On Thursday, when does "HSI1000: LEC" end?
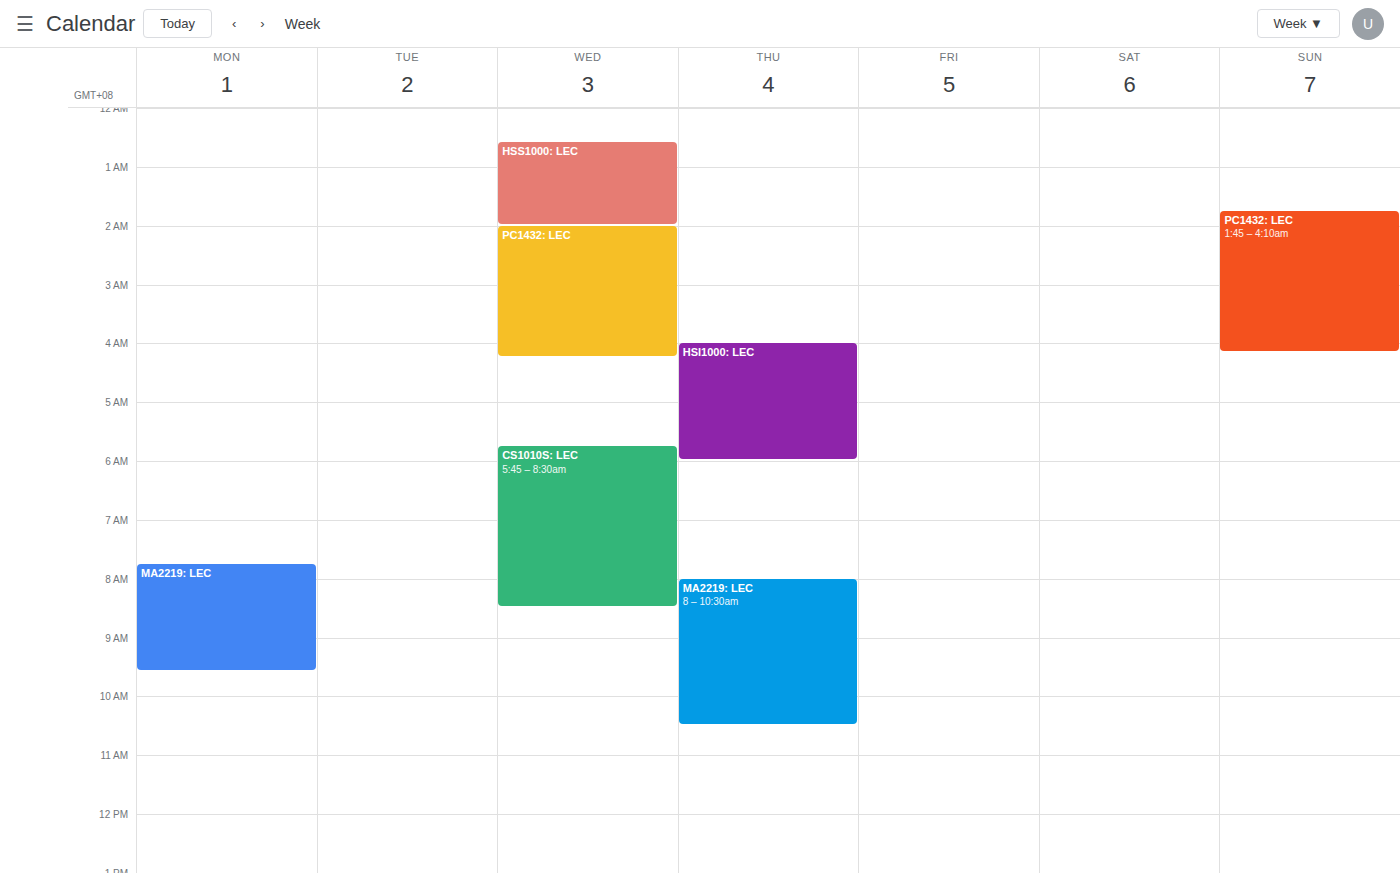
6:00 AM